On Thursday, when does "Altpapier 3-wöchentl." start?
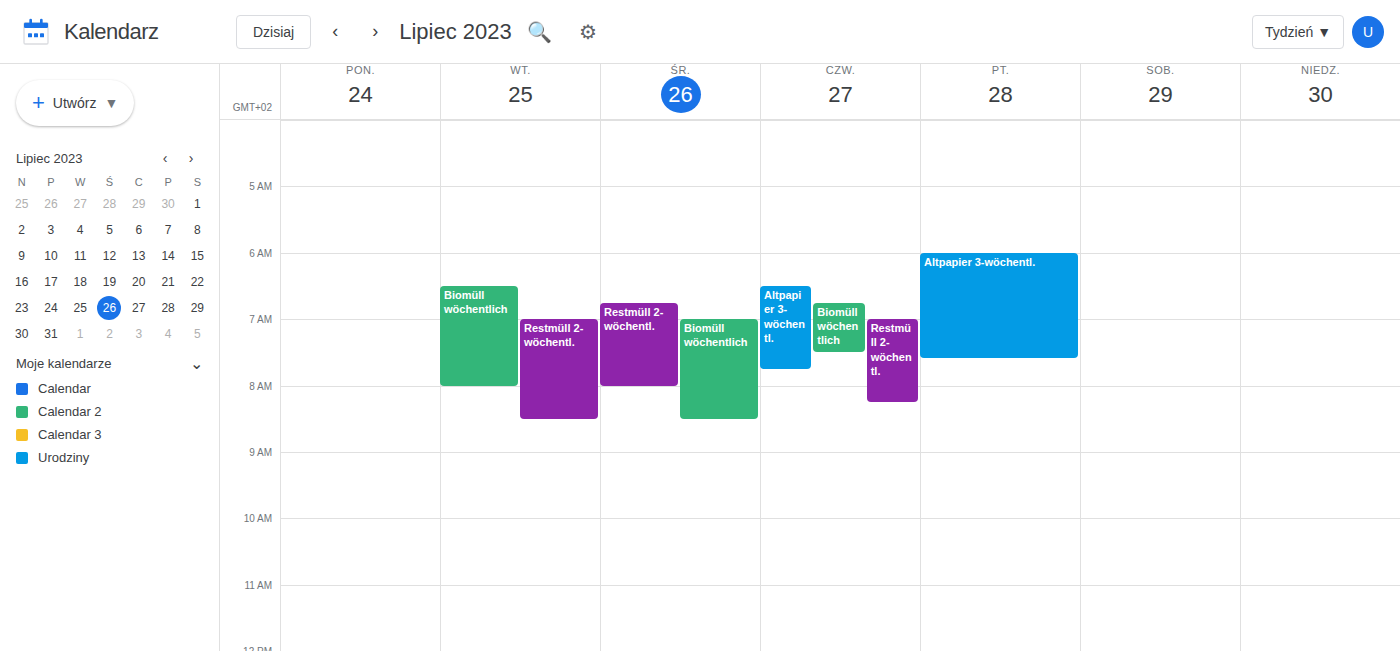
6:30 AM